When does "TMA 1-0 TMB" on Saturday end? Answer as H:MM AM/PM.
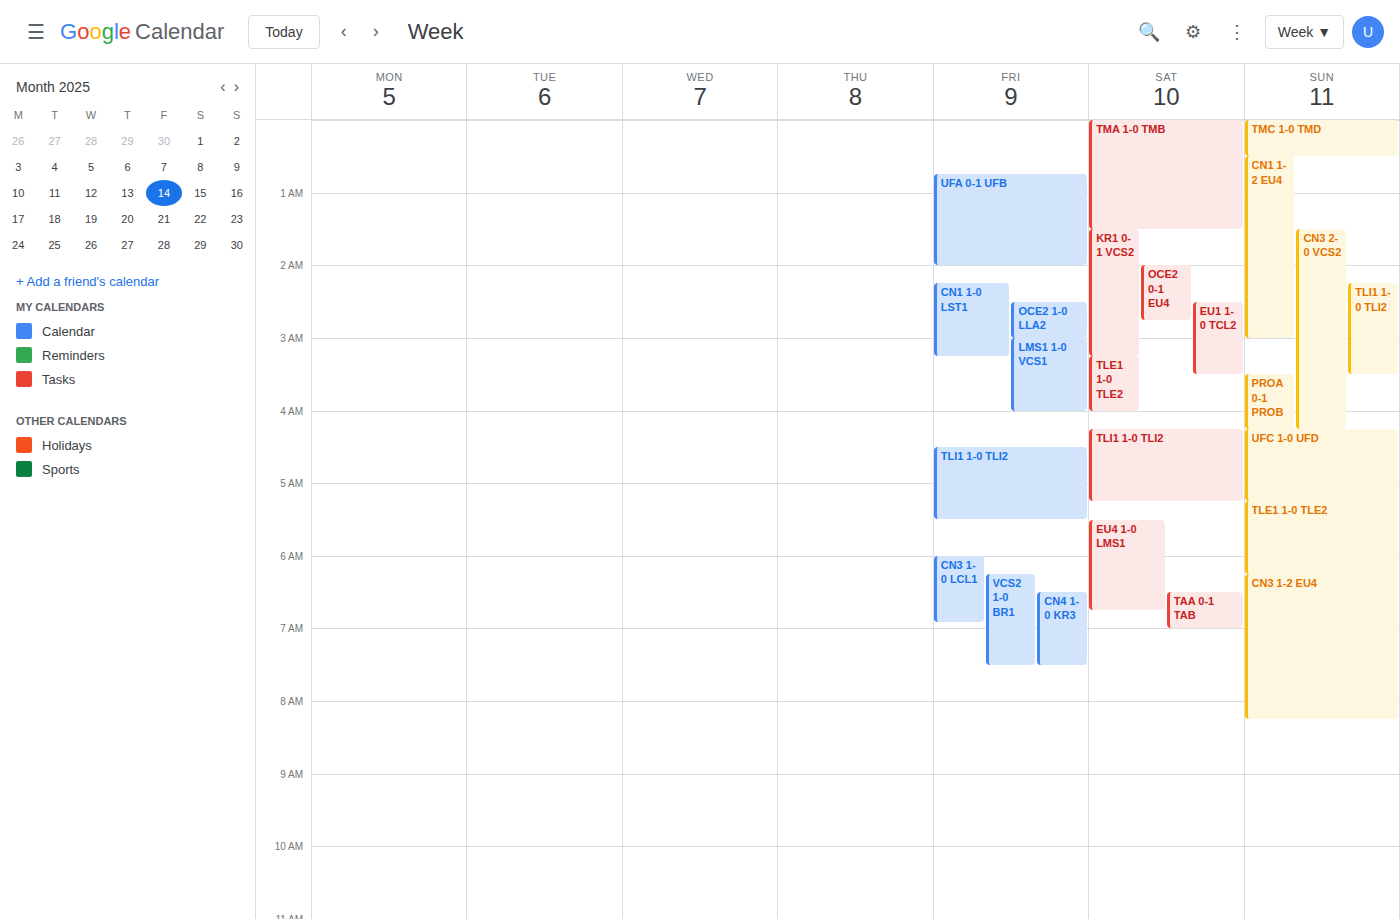
1:30 AM